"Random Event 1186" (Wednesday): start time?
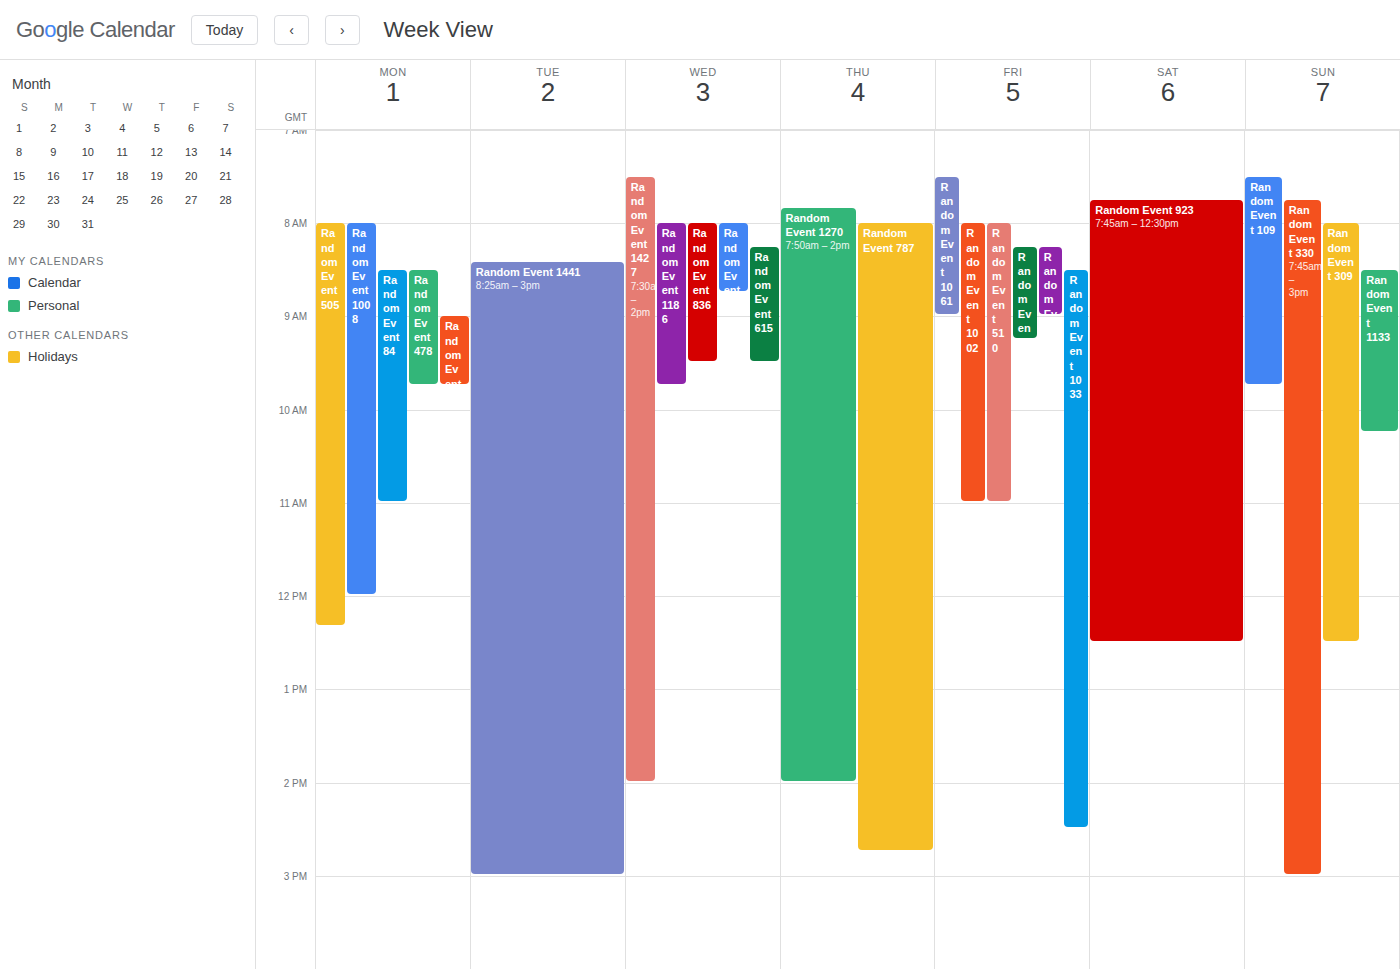
8:00 AM